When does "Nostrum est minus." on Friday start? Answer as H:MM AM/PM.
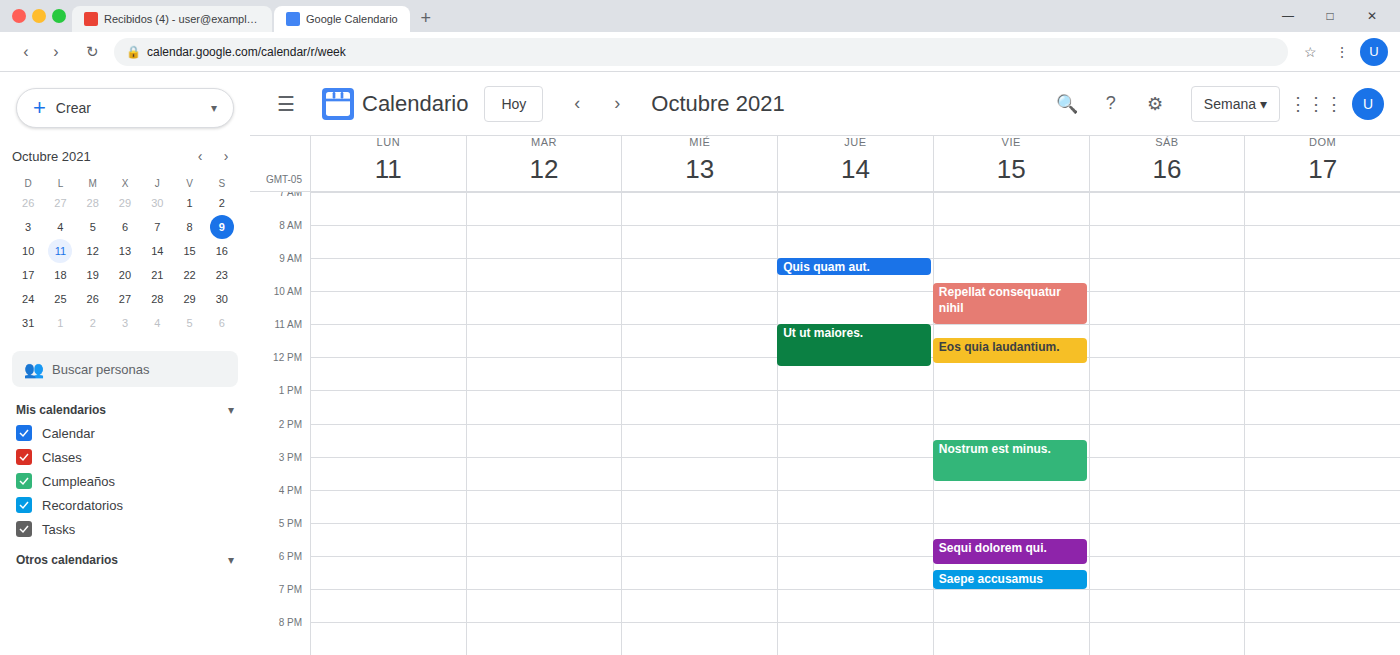
2:30 PM